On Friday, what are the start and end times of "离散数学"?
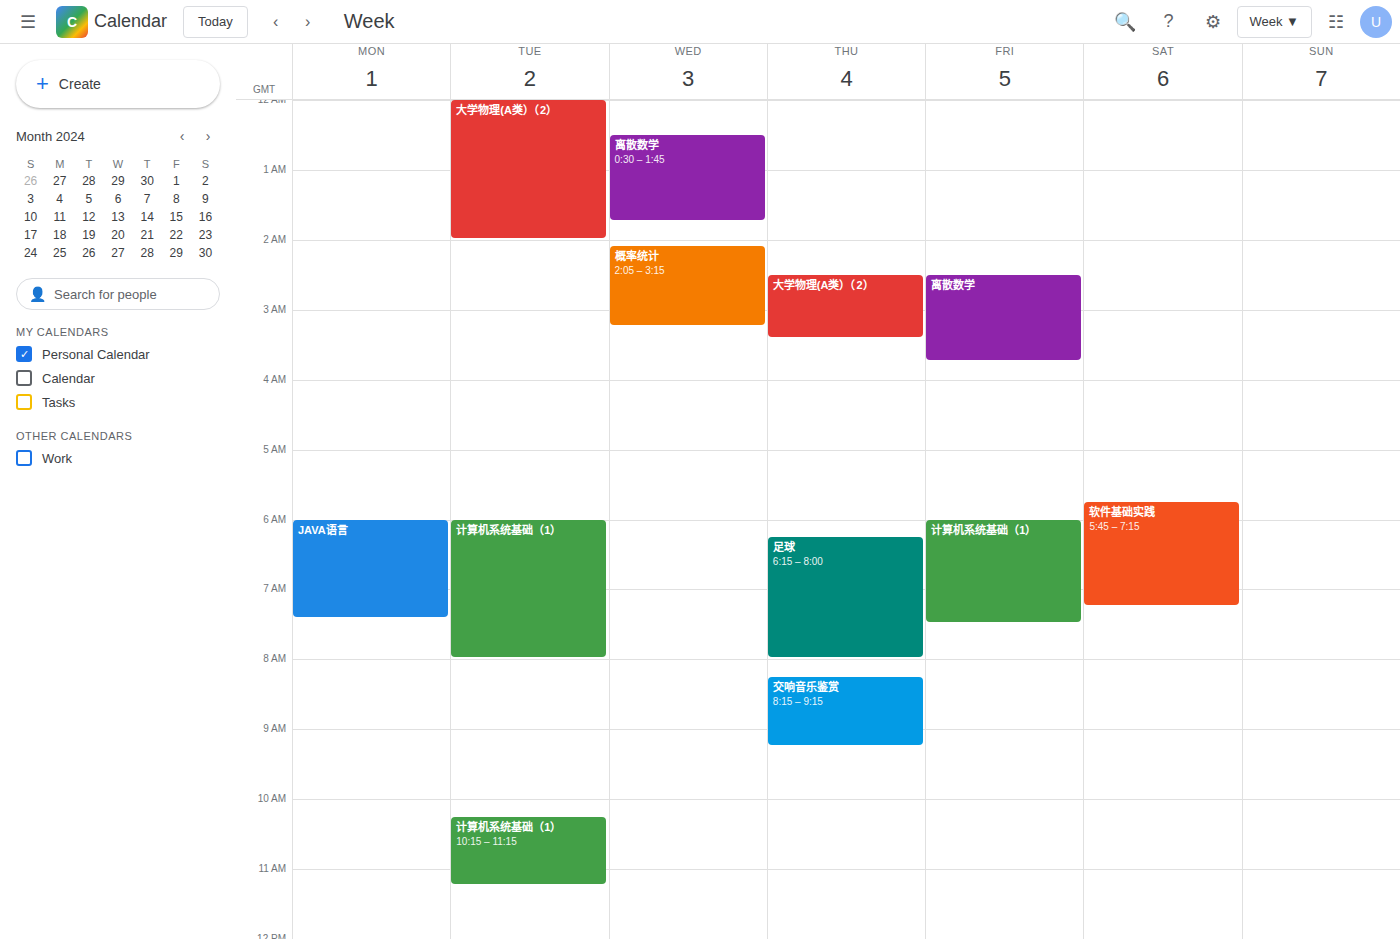
2:30 AM to 3:45 AM